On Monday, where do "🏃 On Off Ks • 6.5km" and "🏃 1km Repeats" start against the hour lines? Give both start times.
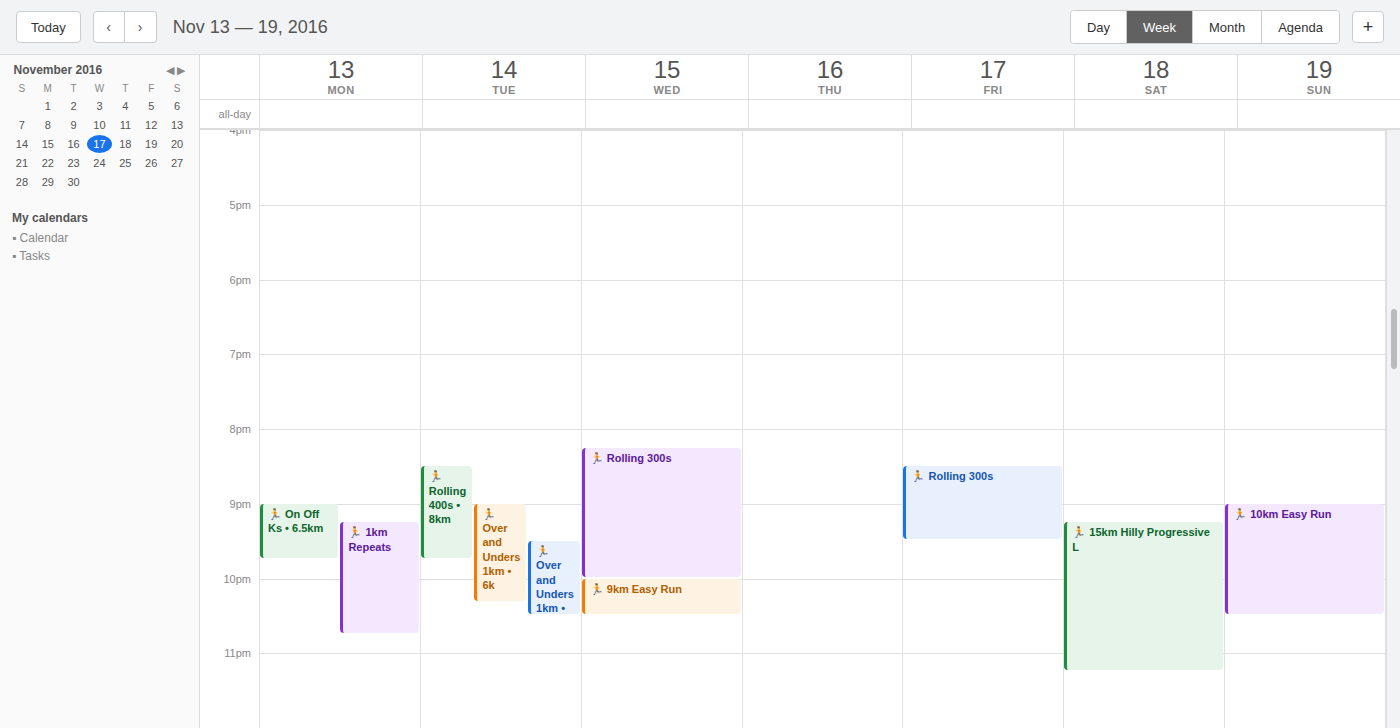
"🏃 On Off Ks • 6.5km": 9:00 PM, exactly on the 9 PM line. "🏃 1km Repeats": 9:15 PM, neither: a quarter of the way from the 9 PM line to the 10 PM line.